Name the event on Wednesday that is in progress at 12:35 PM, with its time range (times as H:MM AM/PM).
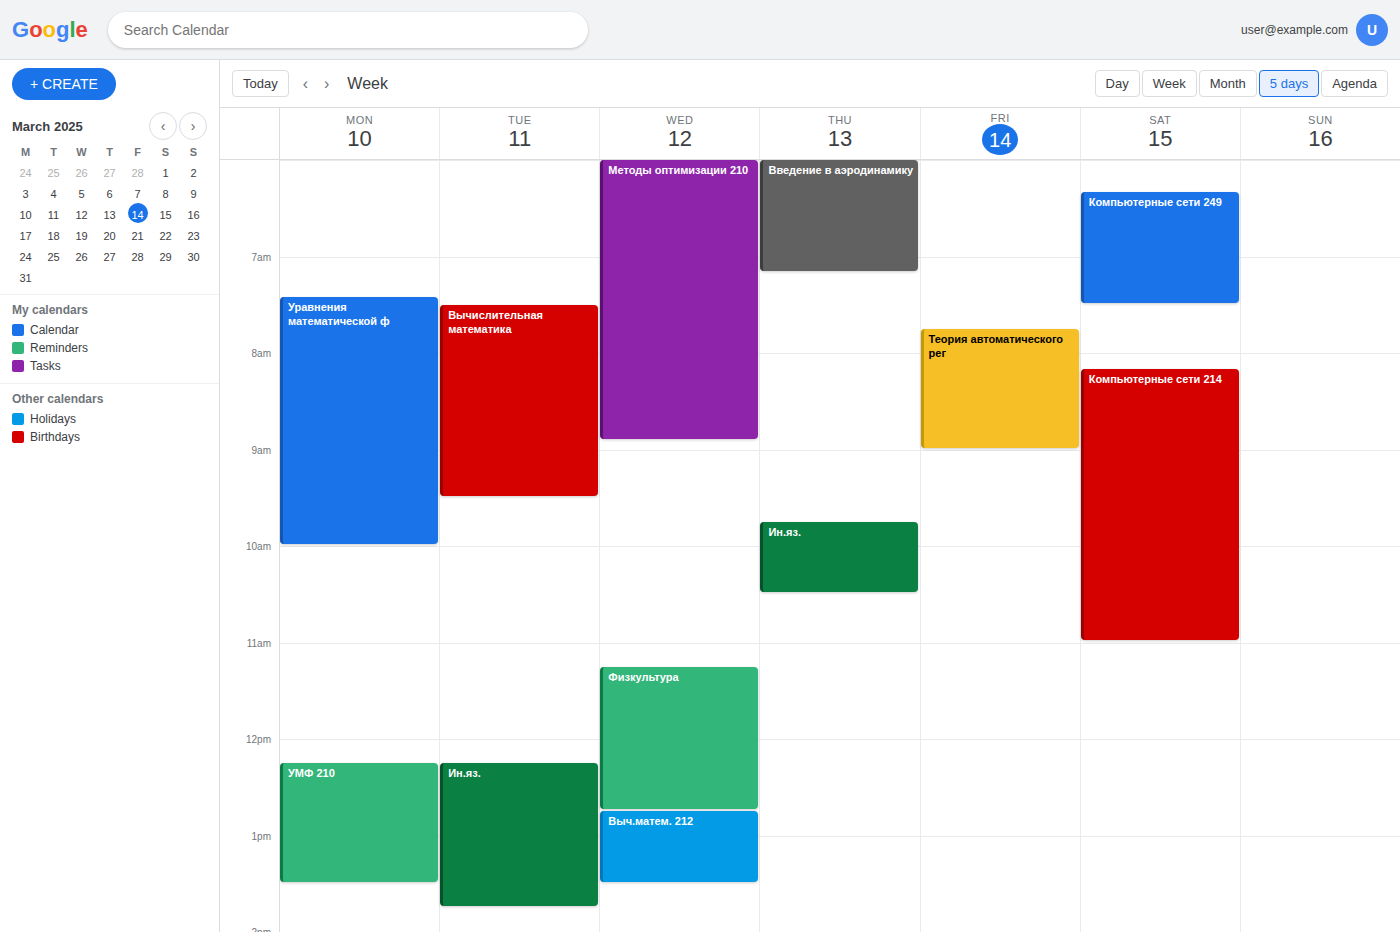
"Физкультура", 11:15 AM to 12:45 PM